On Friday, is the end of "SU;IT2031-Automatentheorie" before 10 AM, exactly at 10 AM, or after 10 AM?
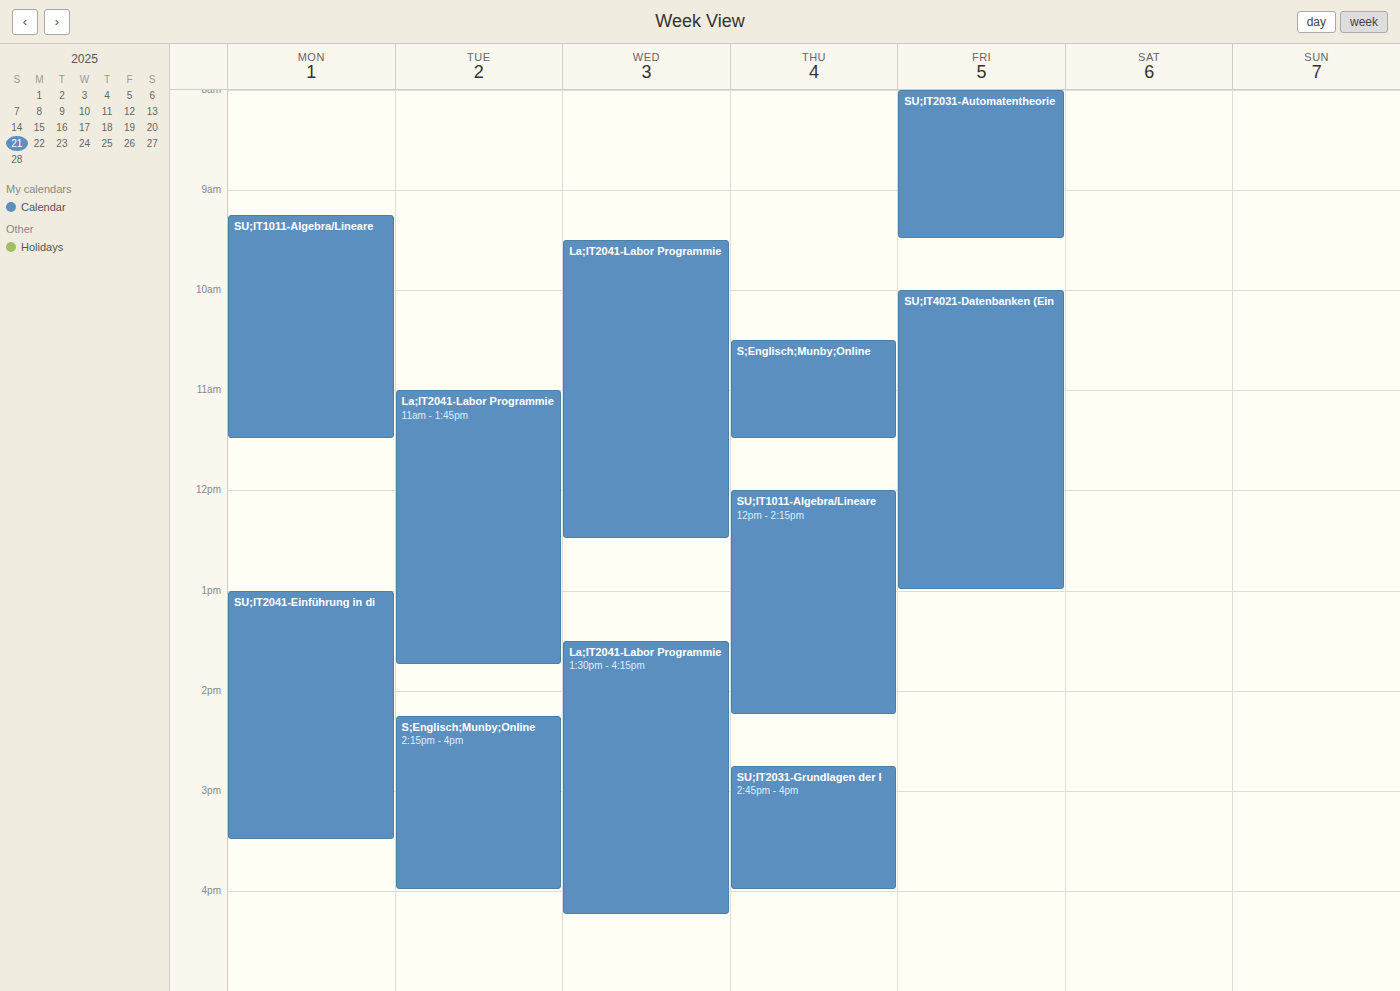
9:30 AM -- before 10 AM, 30 minutes above the 10 AM line.